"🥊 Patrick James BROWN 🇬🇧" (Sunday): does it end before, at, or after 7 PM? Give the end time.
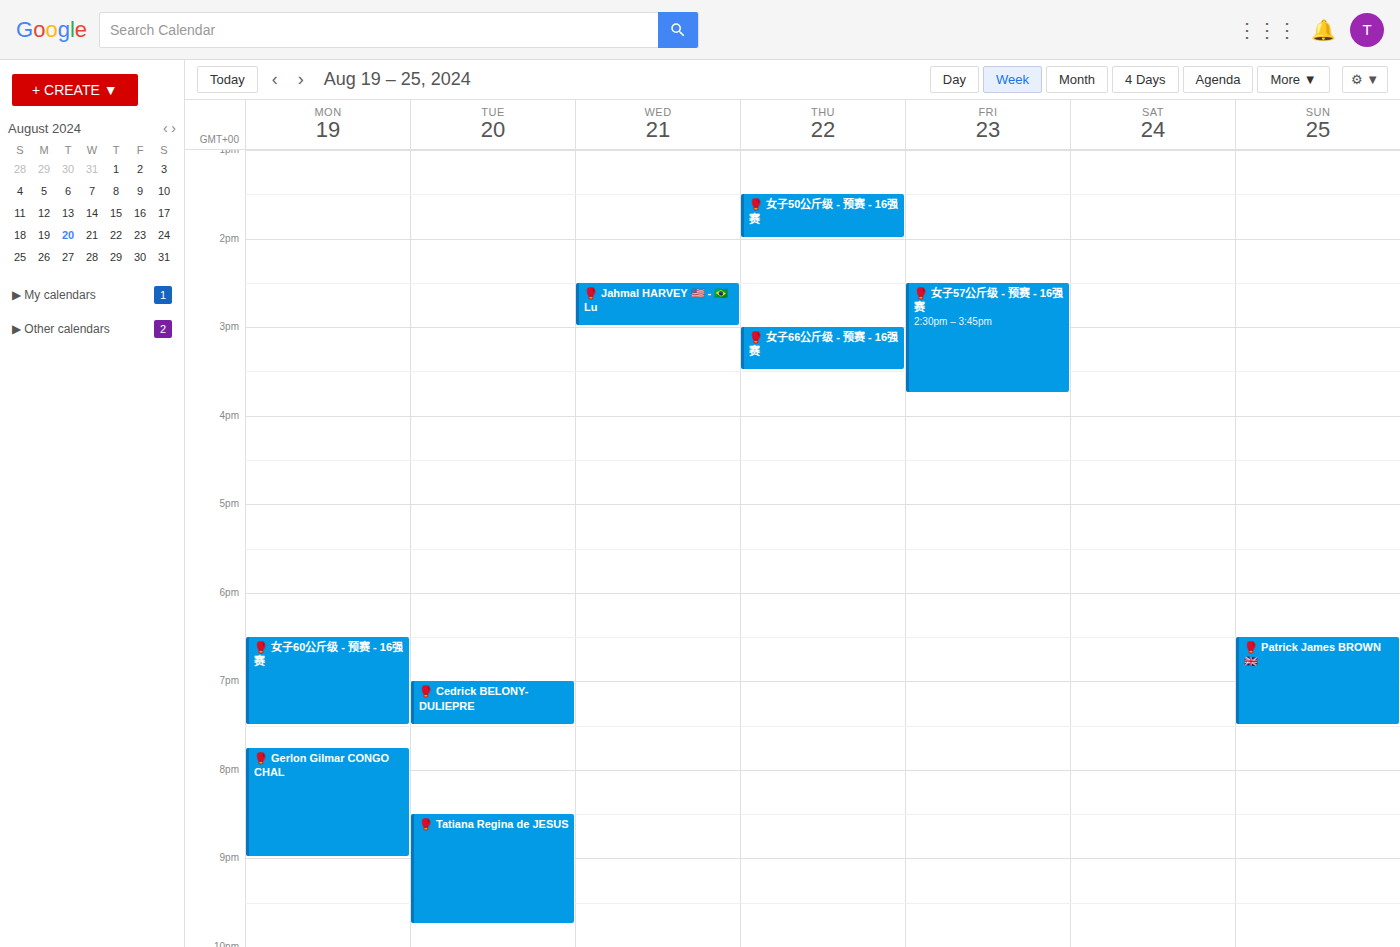
7:30 PM -- after 7 PM, 30 minutes below the 7 PM line.